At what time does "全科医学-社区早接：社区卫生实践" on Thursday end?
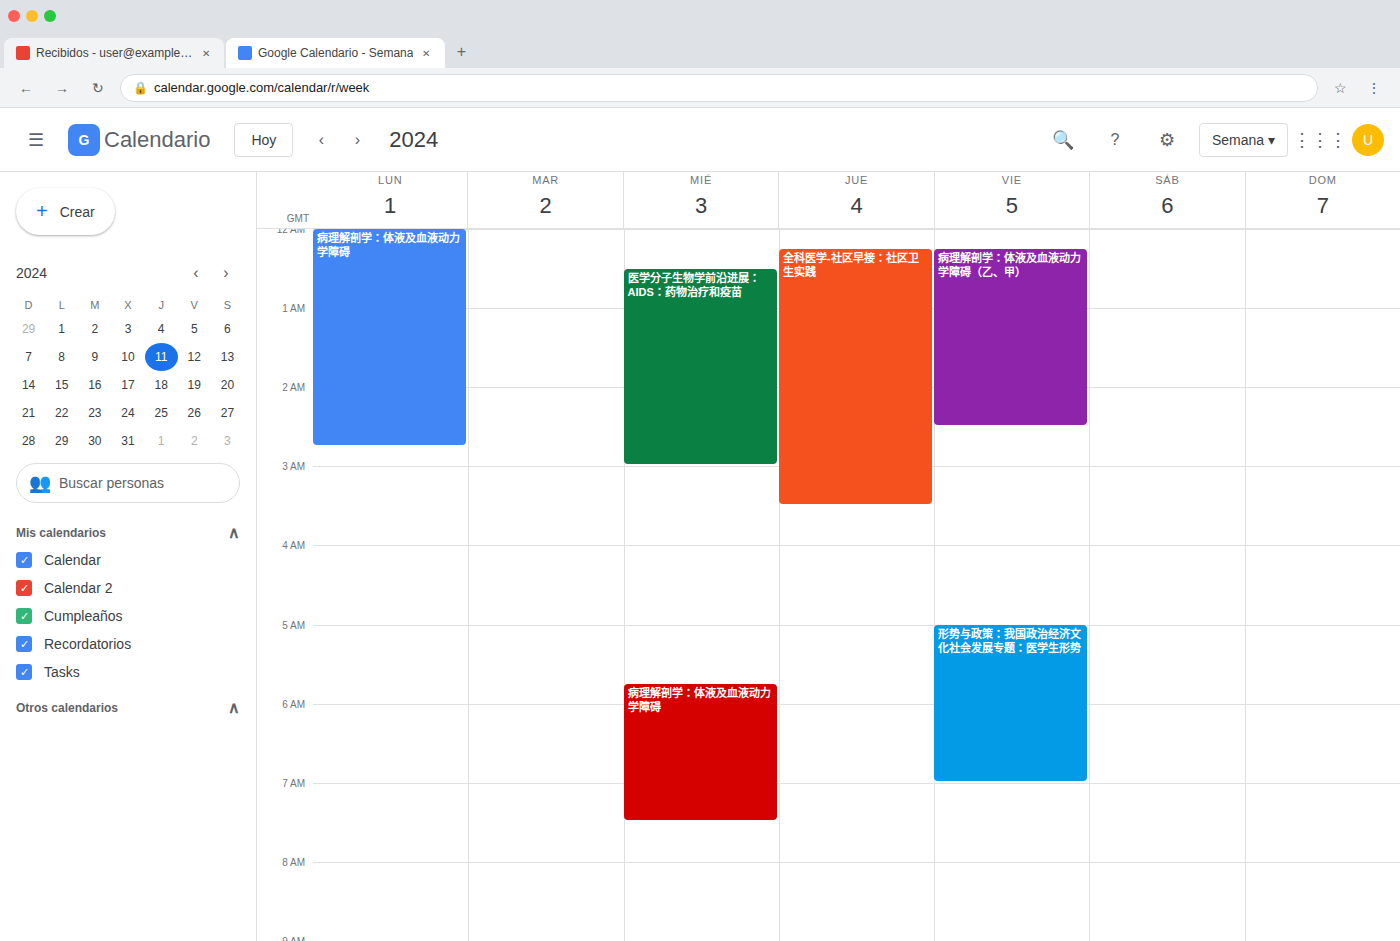
3:30 AM